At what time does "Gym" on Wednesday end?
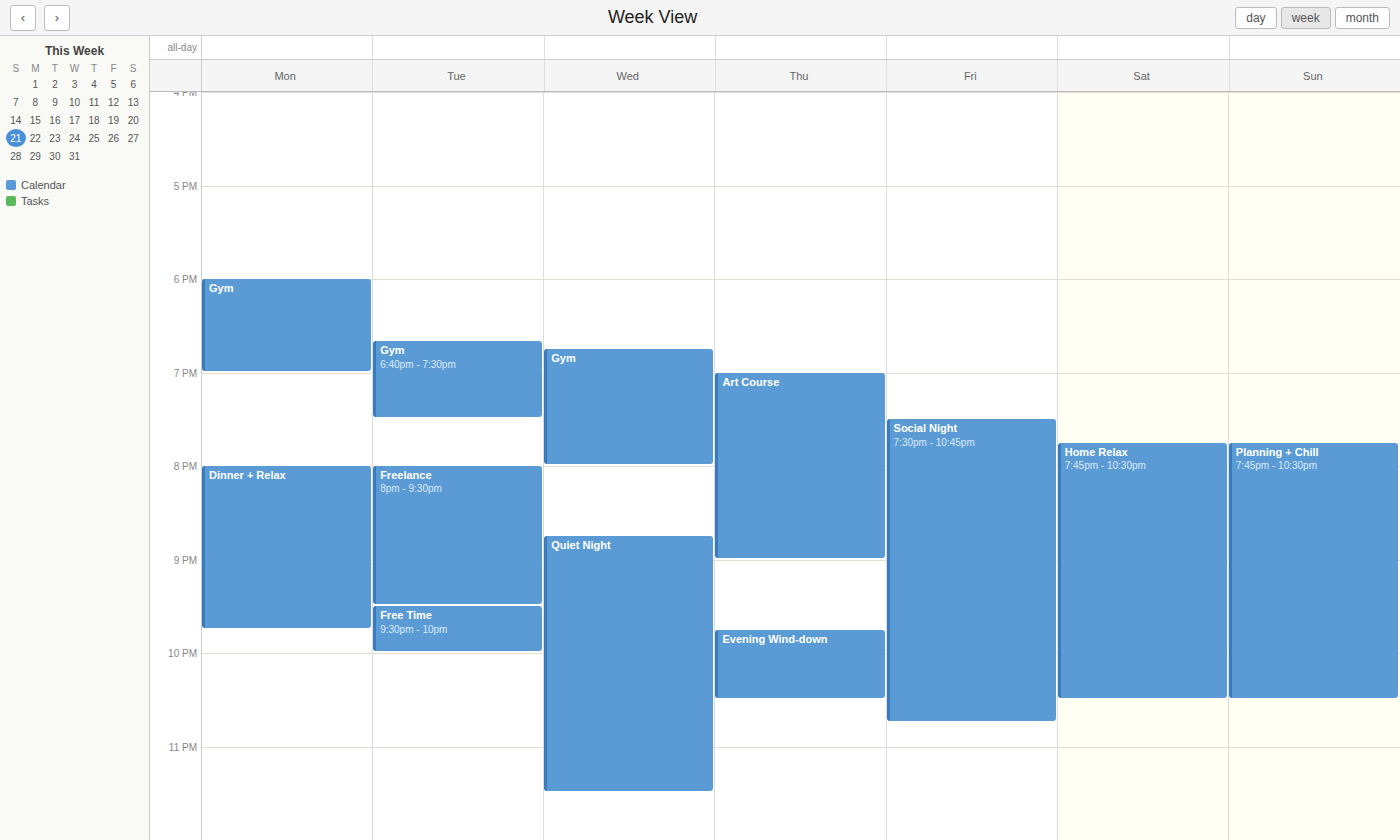
20:00